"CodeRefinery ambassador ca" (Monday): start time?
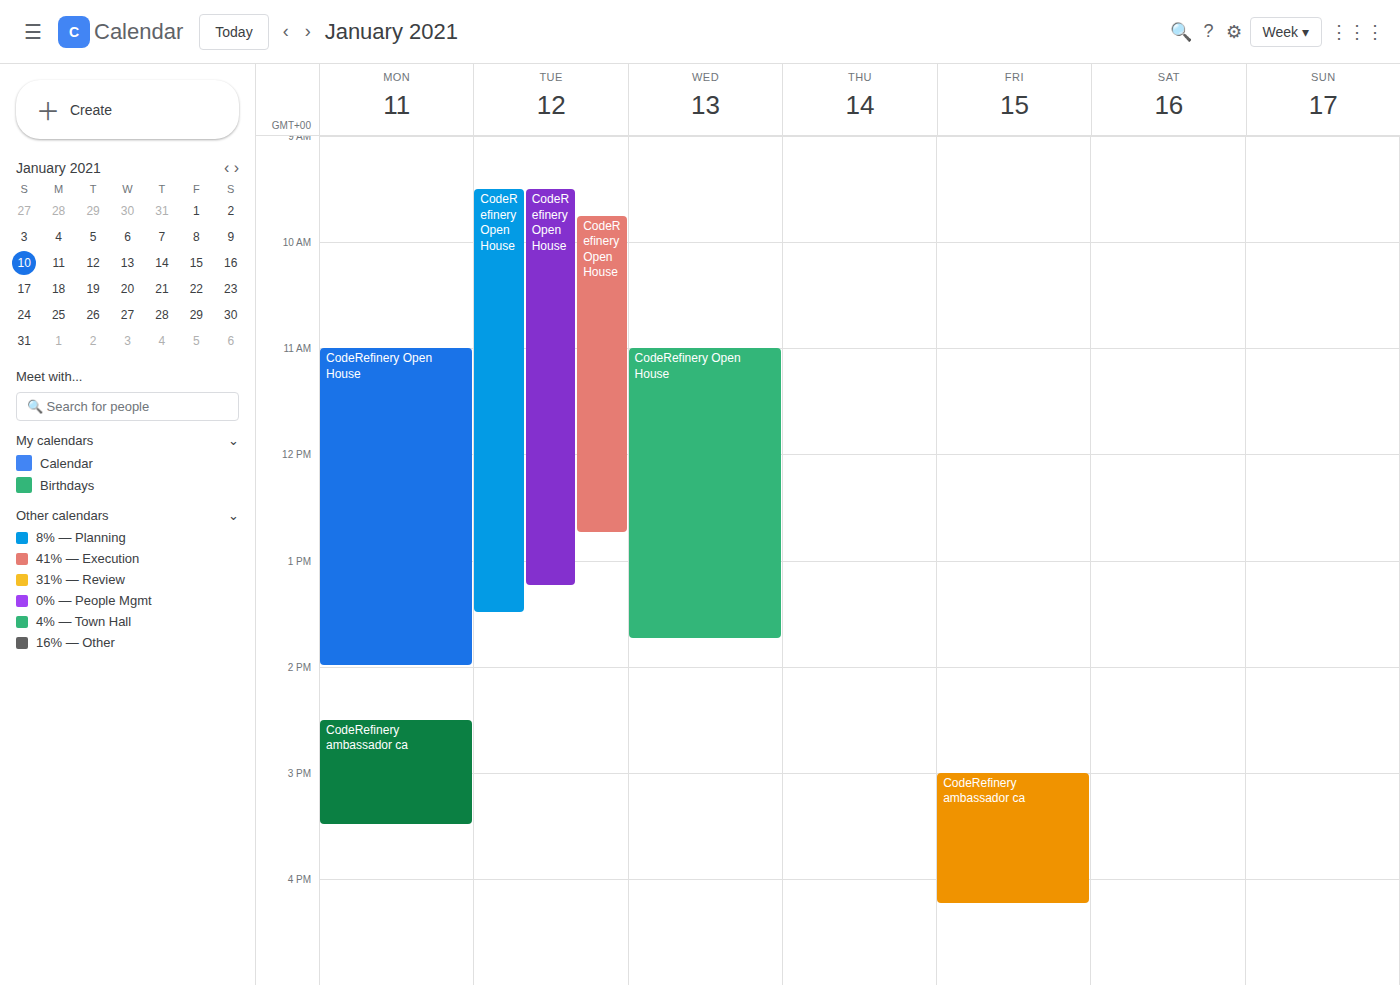
2:30 PM